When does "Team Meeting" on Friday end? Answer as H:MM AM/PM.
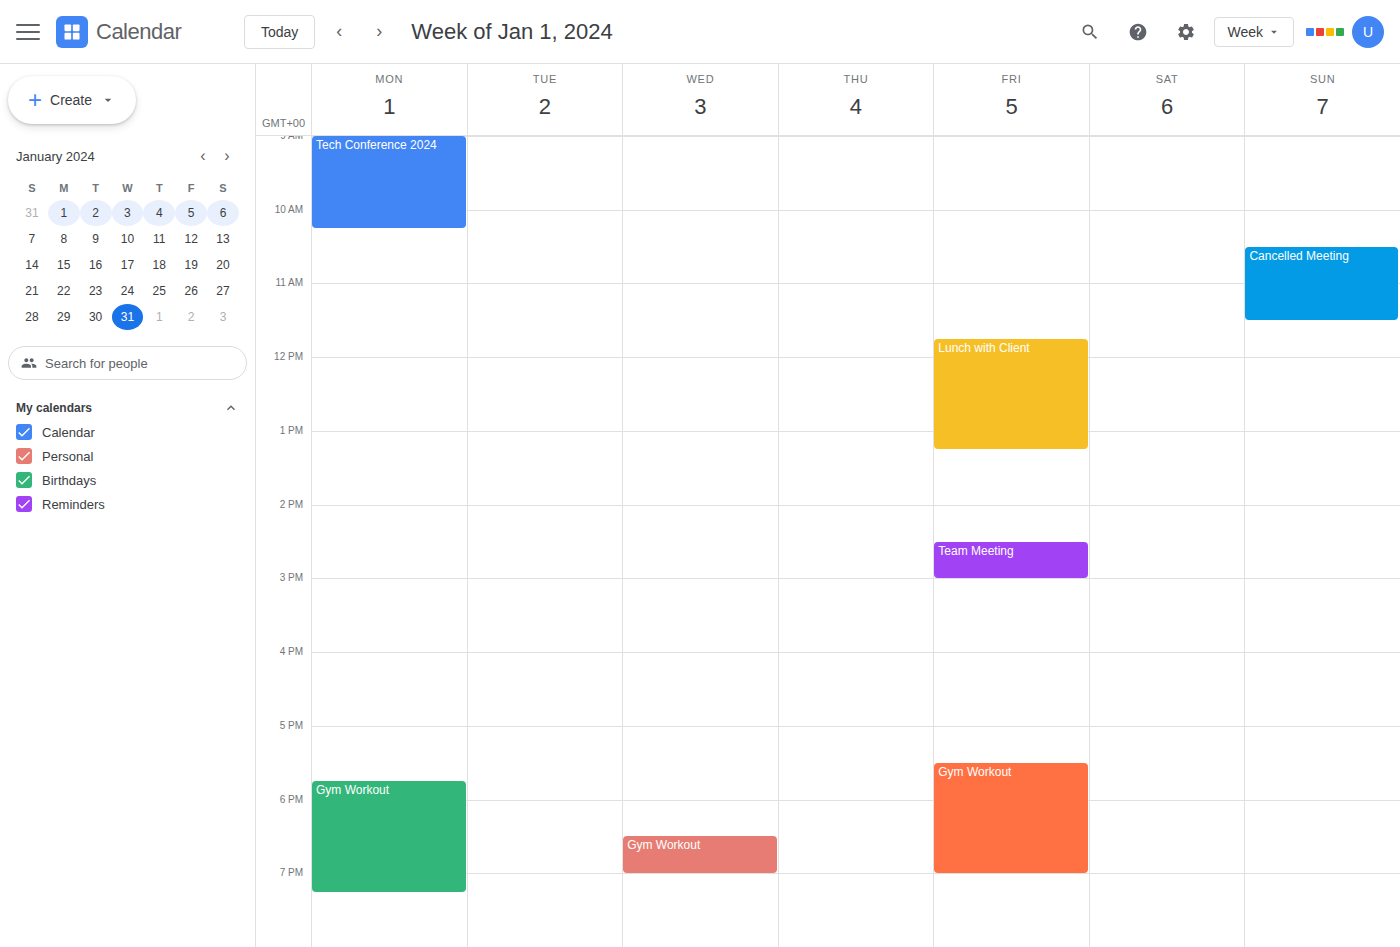
3:00 PM